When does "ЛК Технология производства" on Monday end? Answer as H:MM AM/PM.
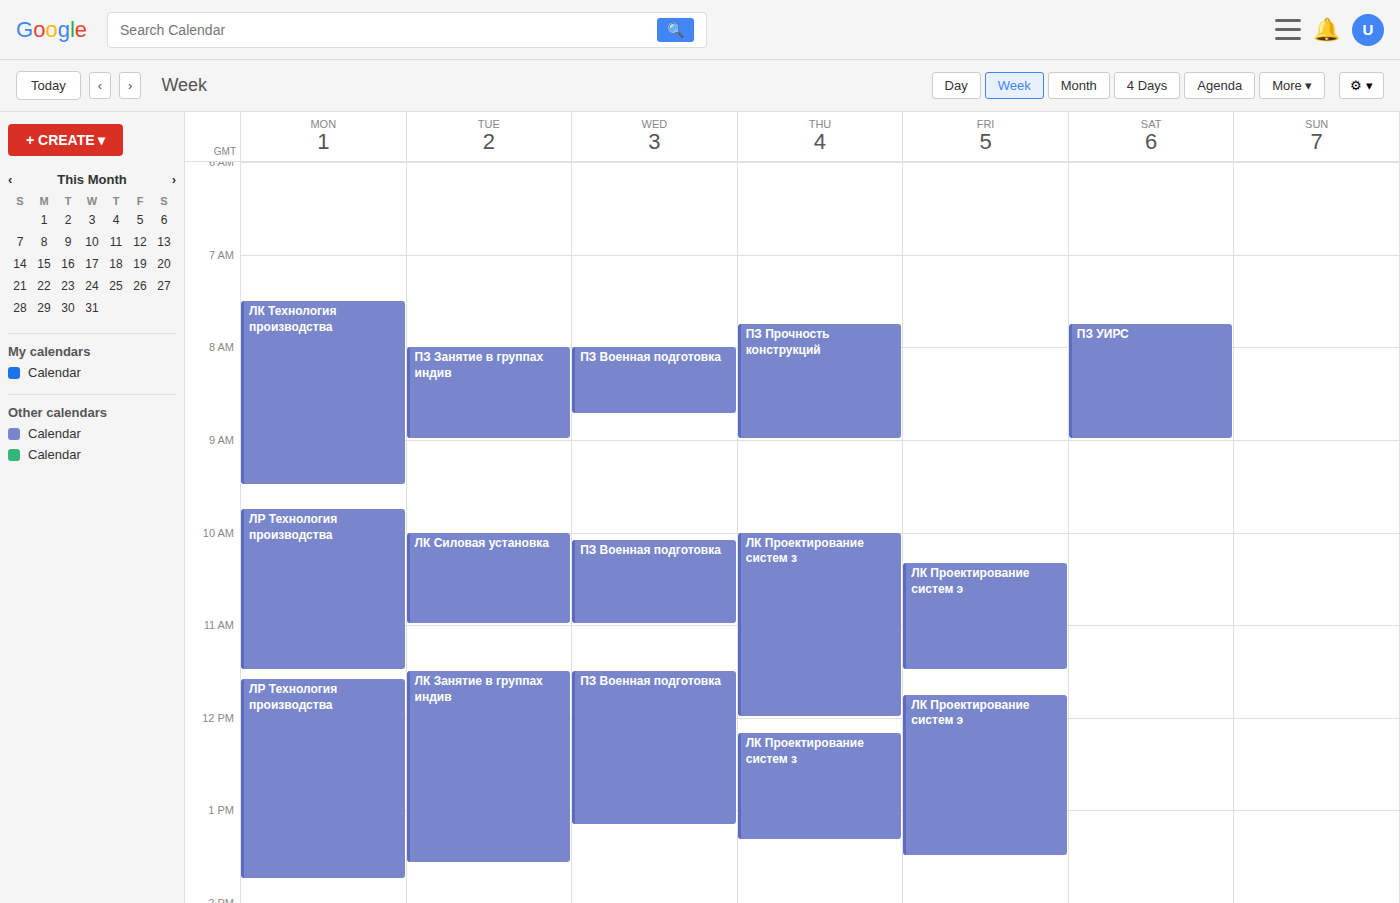
9:30 AM